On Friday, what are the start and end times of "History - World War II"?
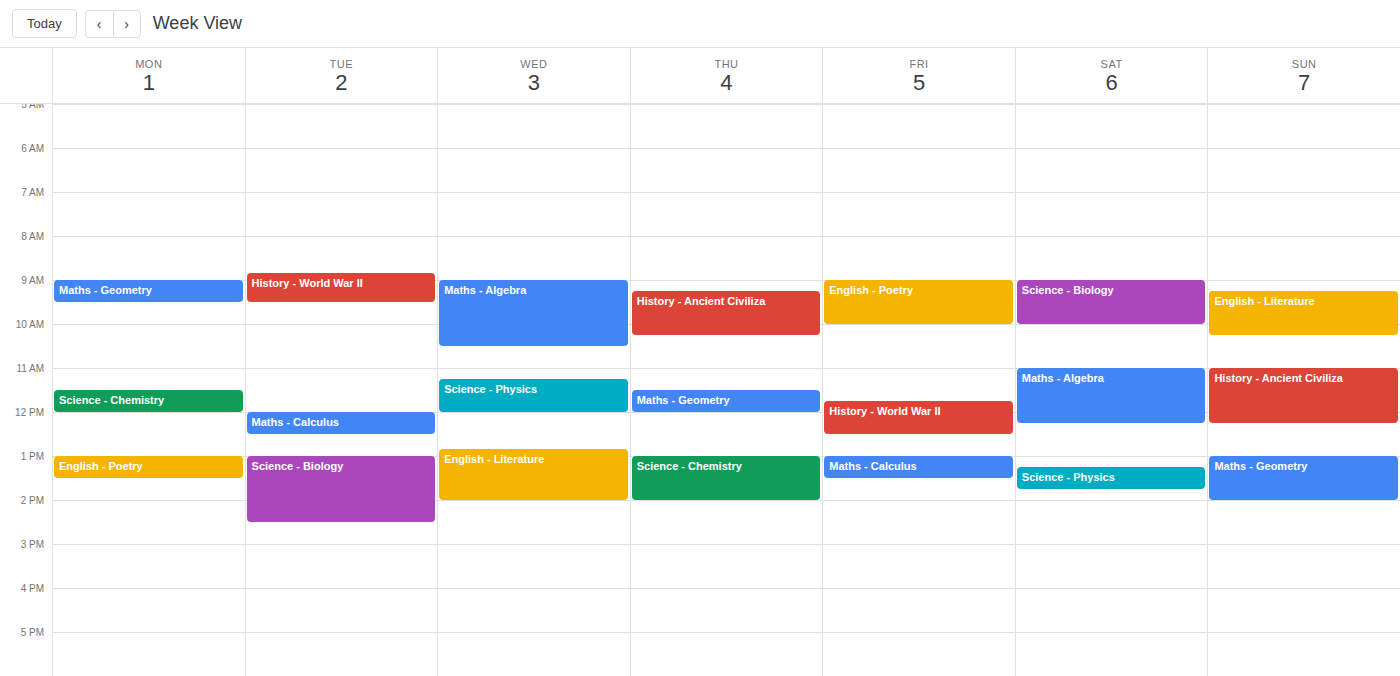
11:45 to 12:30